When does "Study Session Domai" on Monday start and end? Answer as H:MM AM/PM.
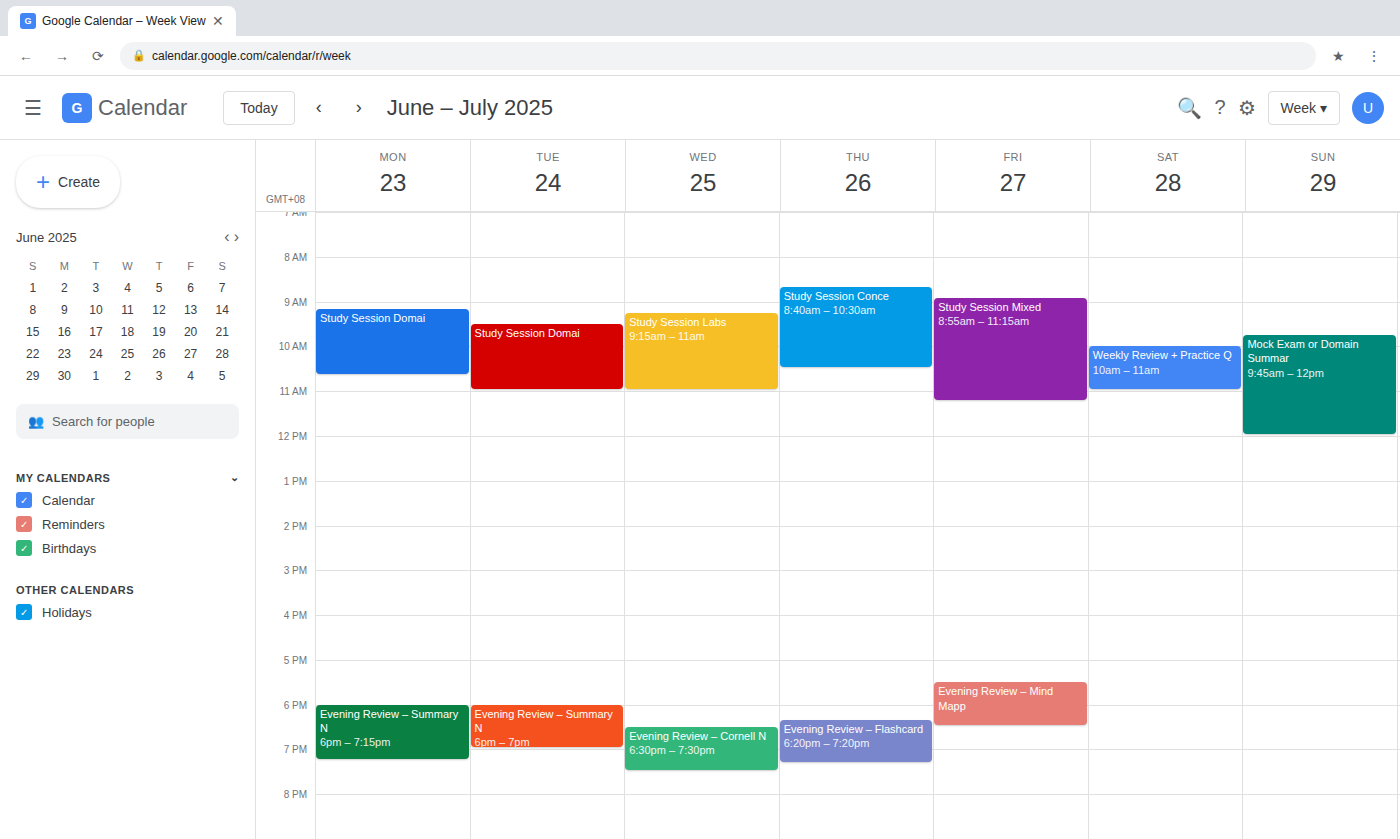
9:10 AM to 10:40 AM